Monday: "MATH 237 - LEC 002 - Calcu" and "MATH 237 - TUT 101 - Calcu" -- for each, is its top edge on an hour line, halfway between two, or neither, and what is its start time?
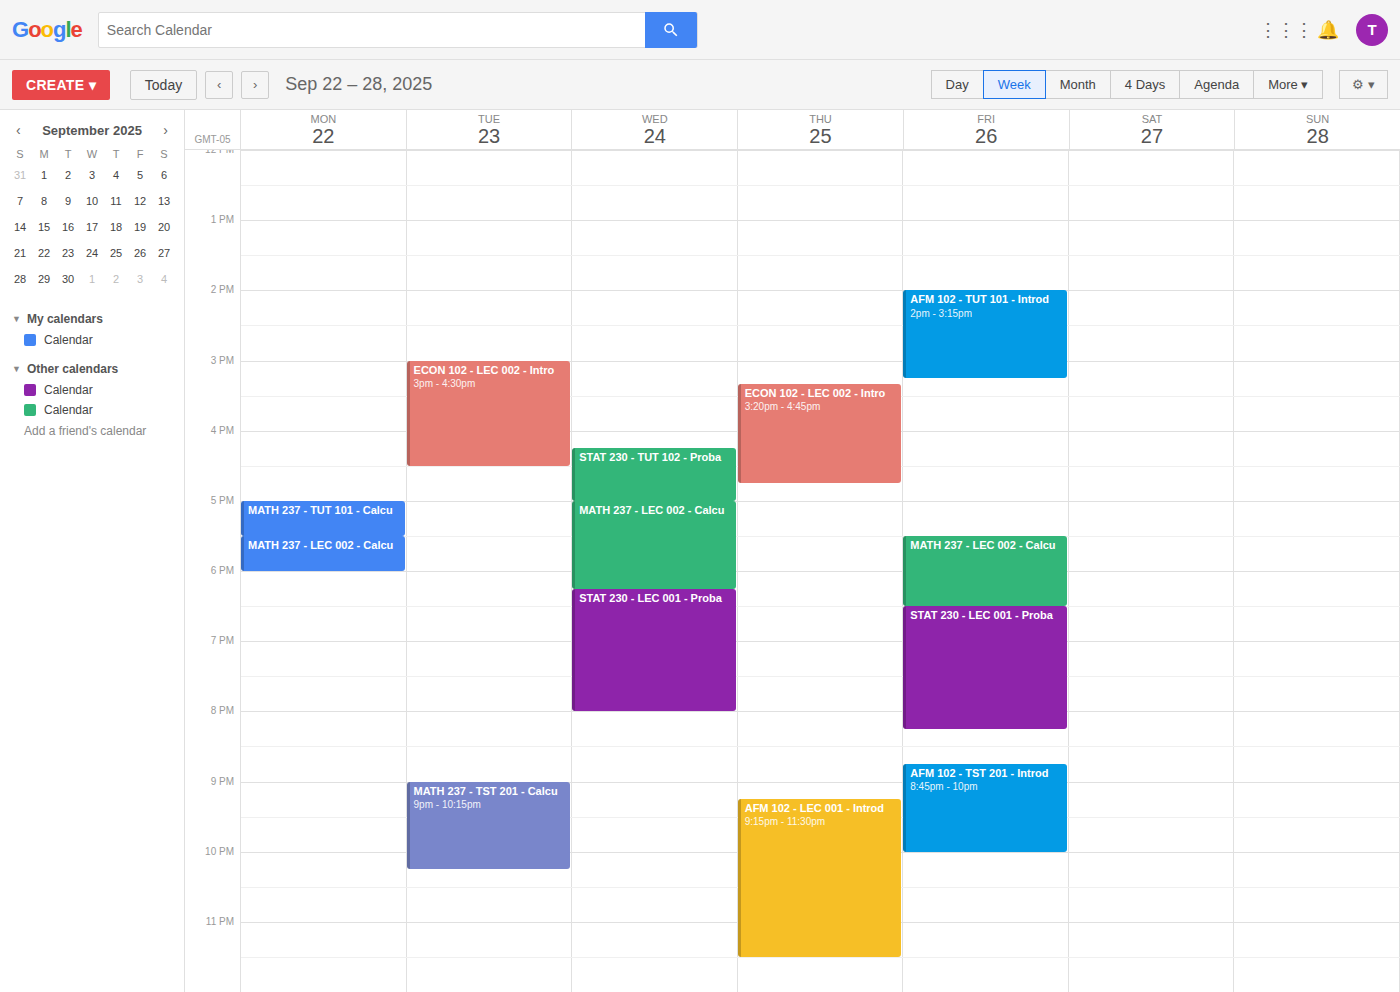
"MATH 237 - LEC 002 - Calcu": 5:30 PM, halfway between the 5 PM and 6 PM lines. "MATH 237 - TUT 101 - Calcu": 5:00 PM, exactly on the 5 PM line.